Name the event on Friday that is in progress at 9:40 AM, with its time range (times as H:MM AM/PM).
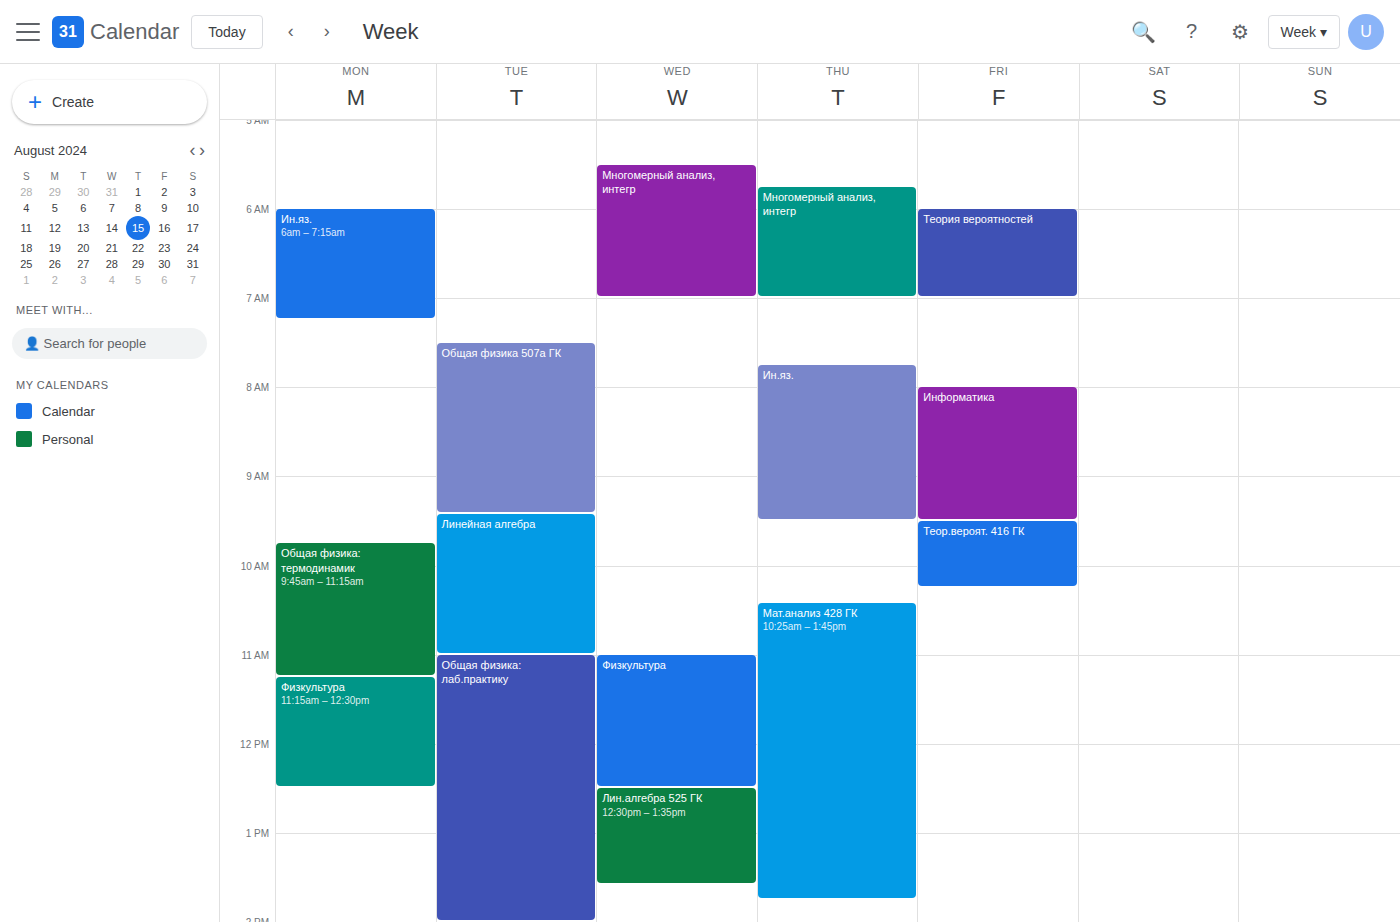
"Теор.вероят. 416 ГК", 9:30 AM to 10:15 AM